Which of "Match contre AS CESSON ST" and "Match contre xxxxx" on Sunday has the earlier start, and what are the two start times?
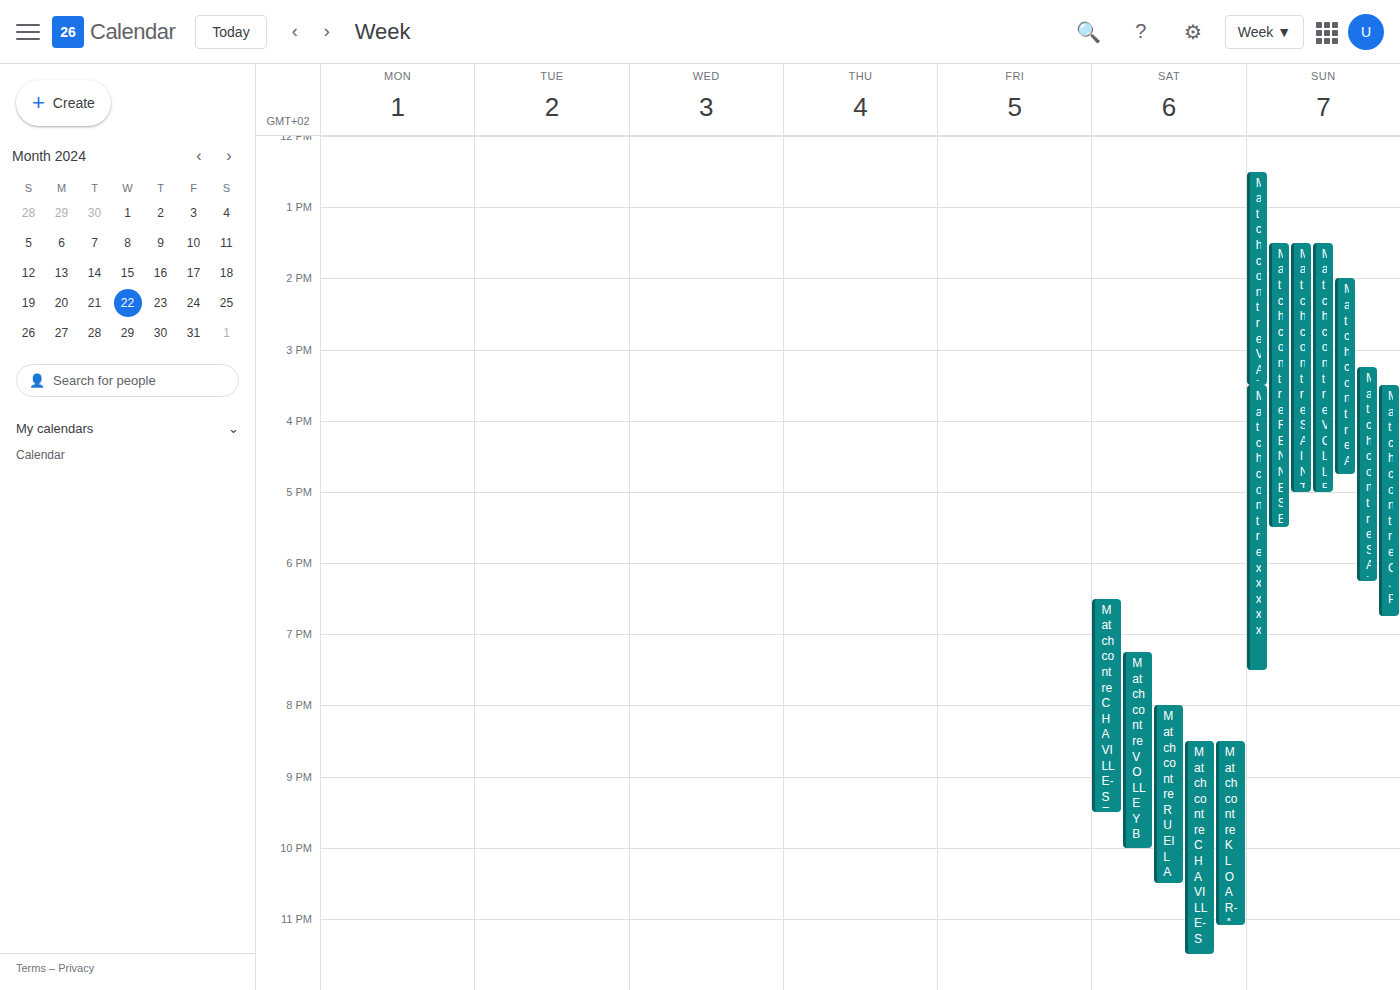
"Match contre AS CESSON ST" 2:00 PM; "Match contre xxxxx" 3:30 PM.